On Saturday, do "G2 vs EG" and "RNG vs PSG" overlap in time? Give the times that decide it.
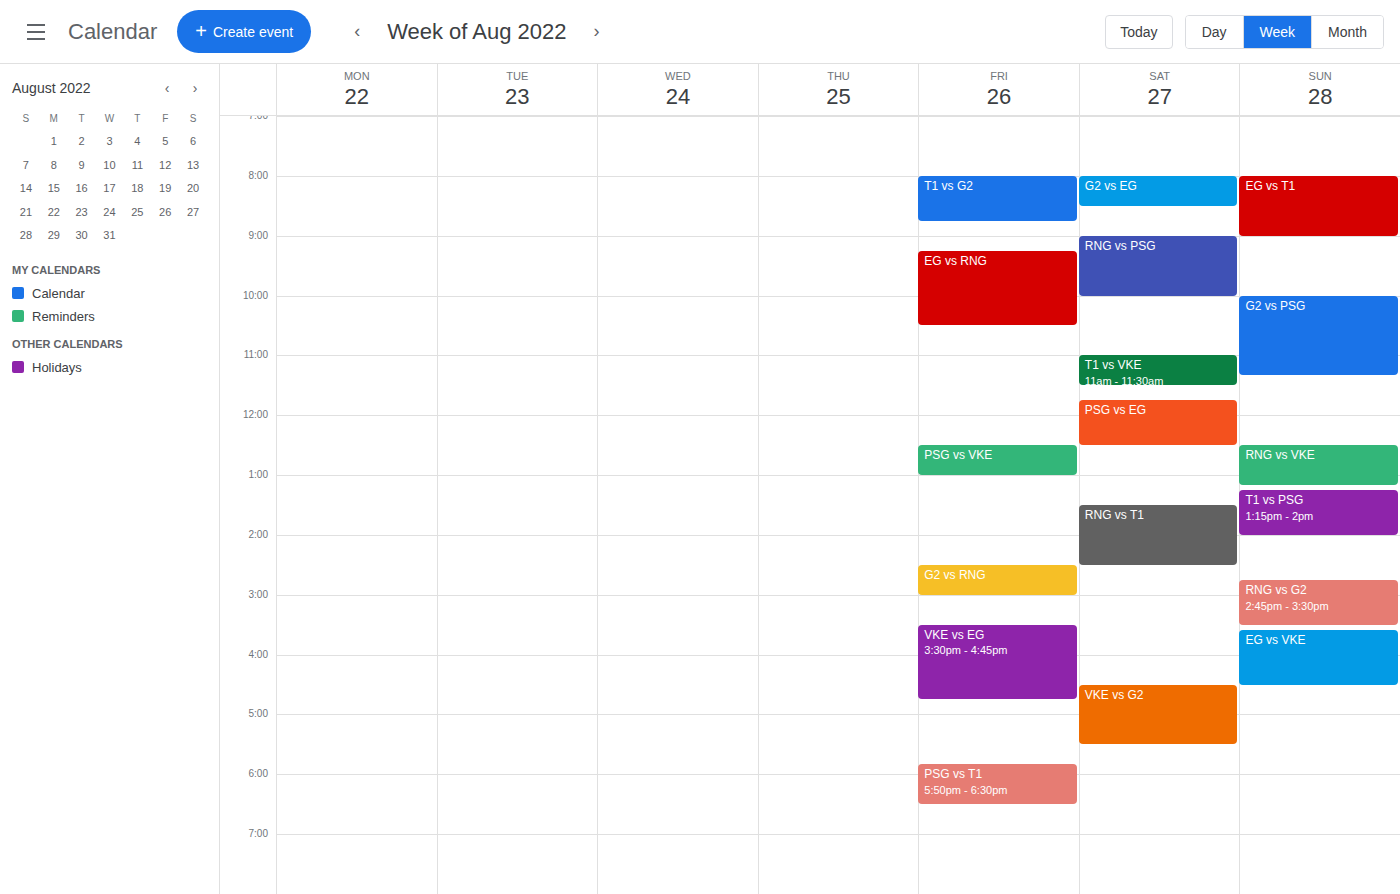
"G2 vs EG" ends at 08:30 and "RNG vs PSG" starts at 09:00 -- no overlap.